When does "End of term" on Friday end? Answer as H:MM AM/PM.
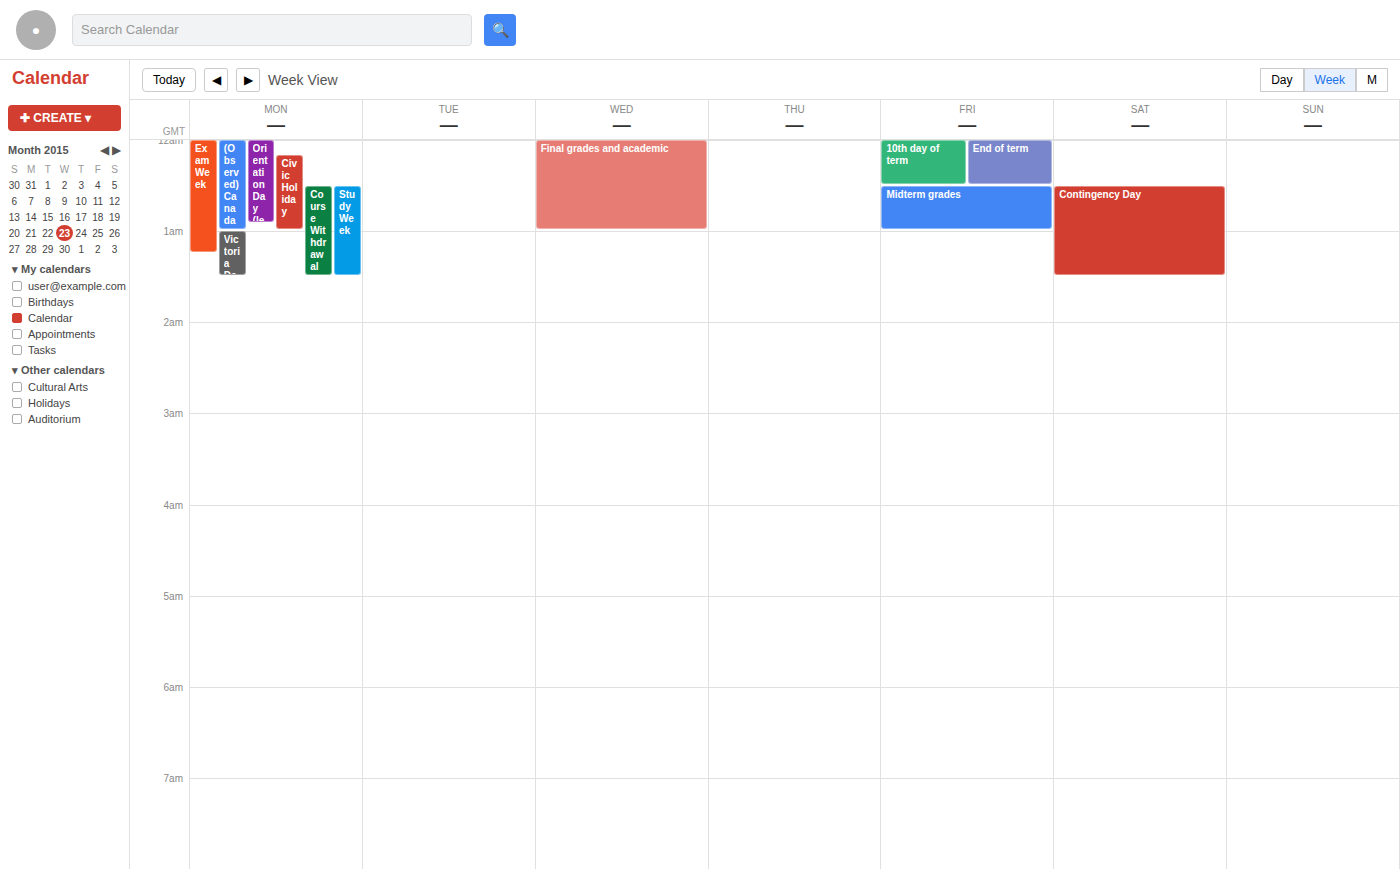
12:30 AM